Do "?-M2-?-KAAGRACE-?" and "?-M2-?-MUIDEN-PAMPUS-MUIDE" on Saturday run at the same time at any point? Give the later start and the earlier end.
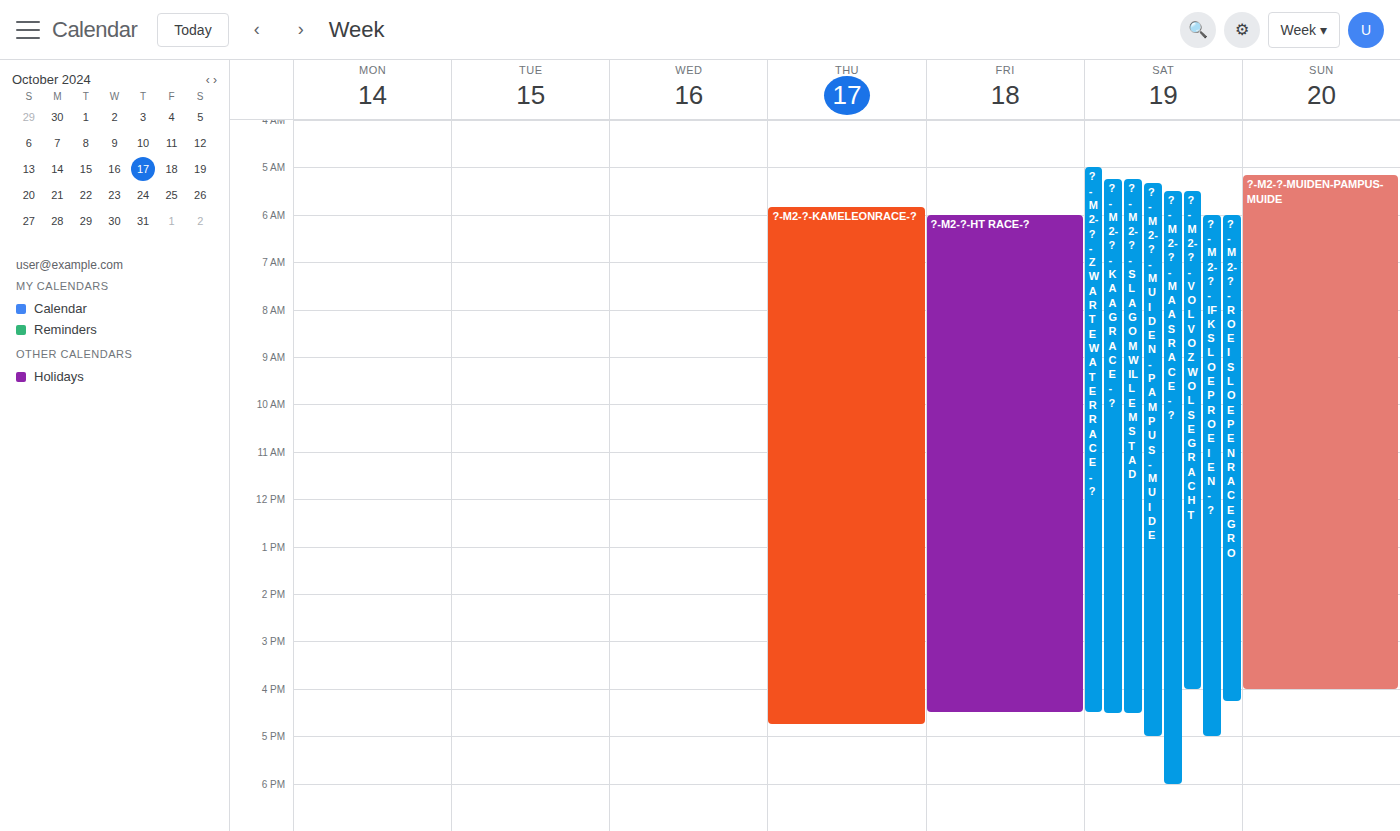
"?-M2-?-MUIDEN-PAMPUS-MUIDE" starts at 05:20, before "?-M2-?-KAAGRACE-?" ends at 16:30 -- they overlap.